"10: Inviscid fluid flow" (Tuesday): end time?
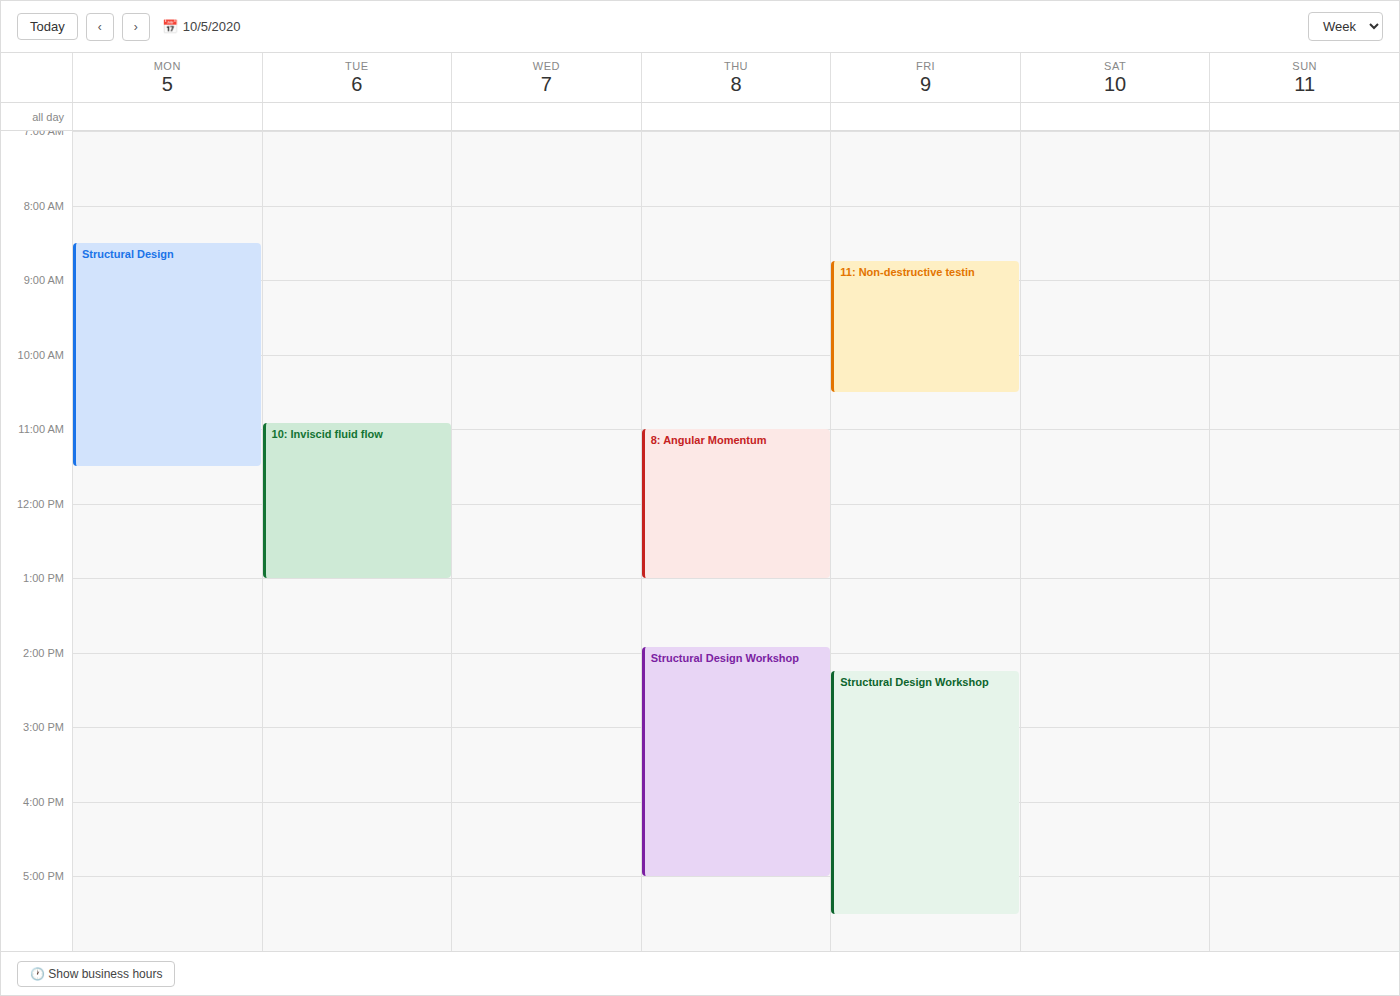
1:00 PM